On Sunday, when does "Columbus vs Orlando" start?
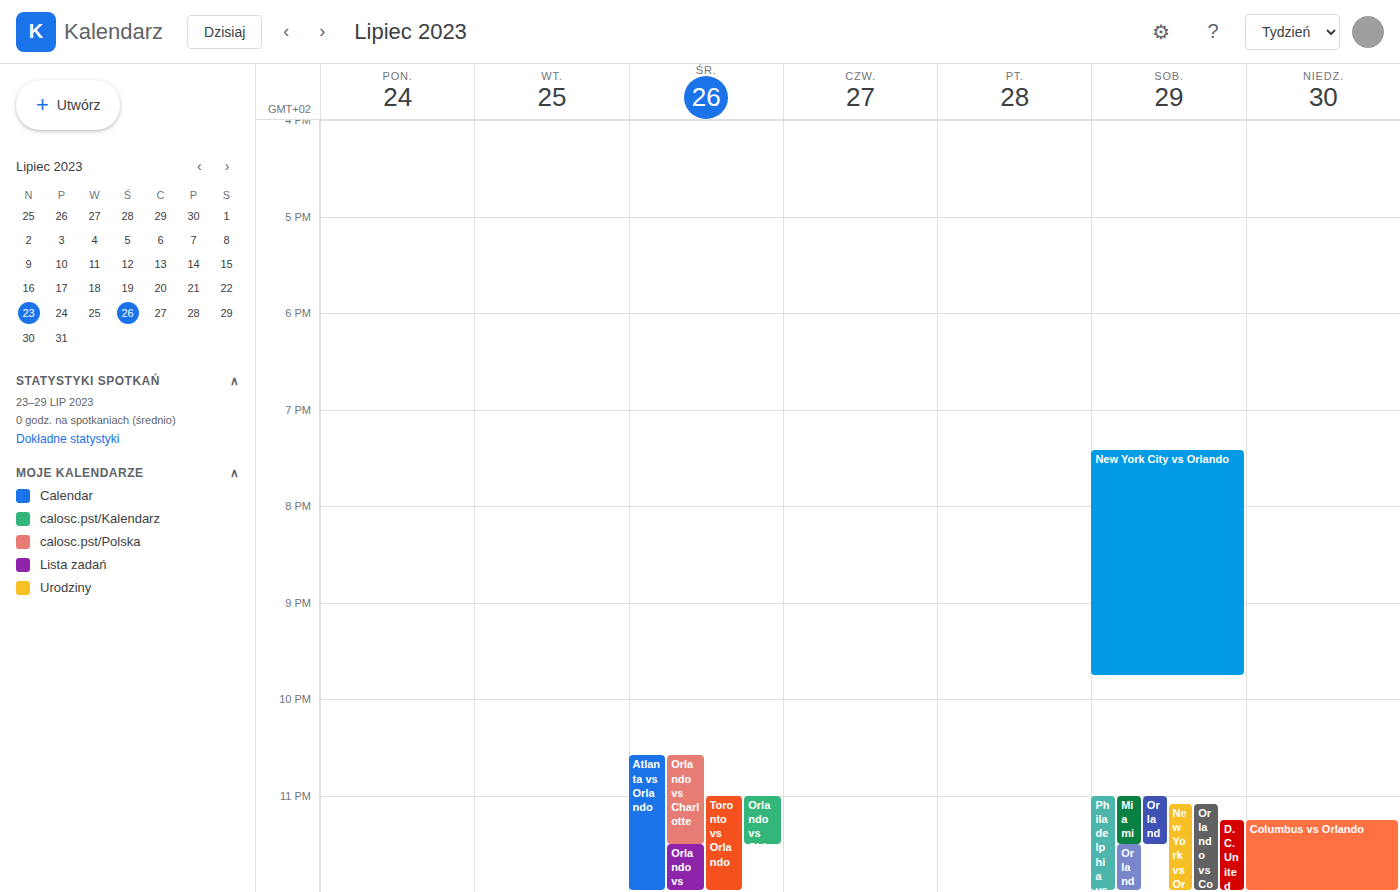
11:15 PM